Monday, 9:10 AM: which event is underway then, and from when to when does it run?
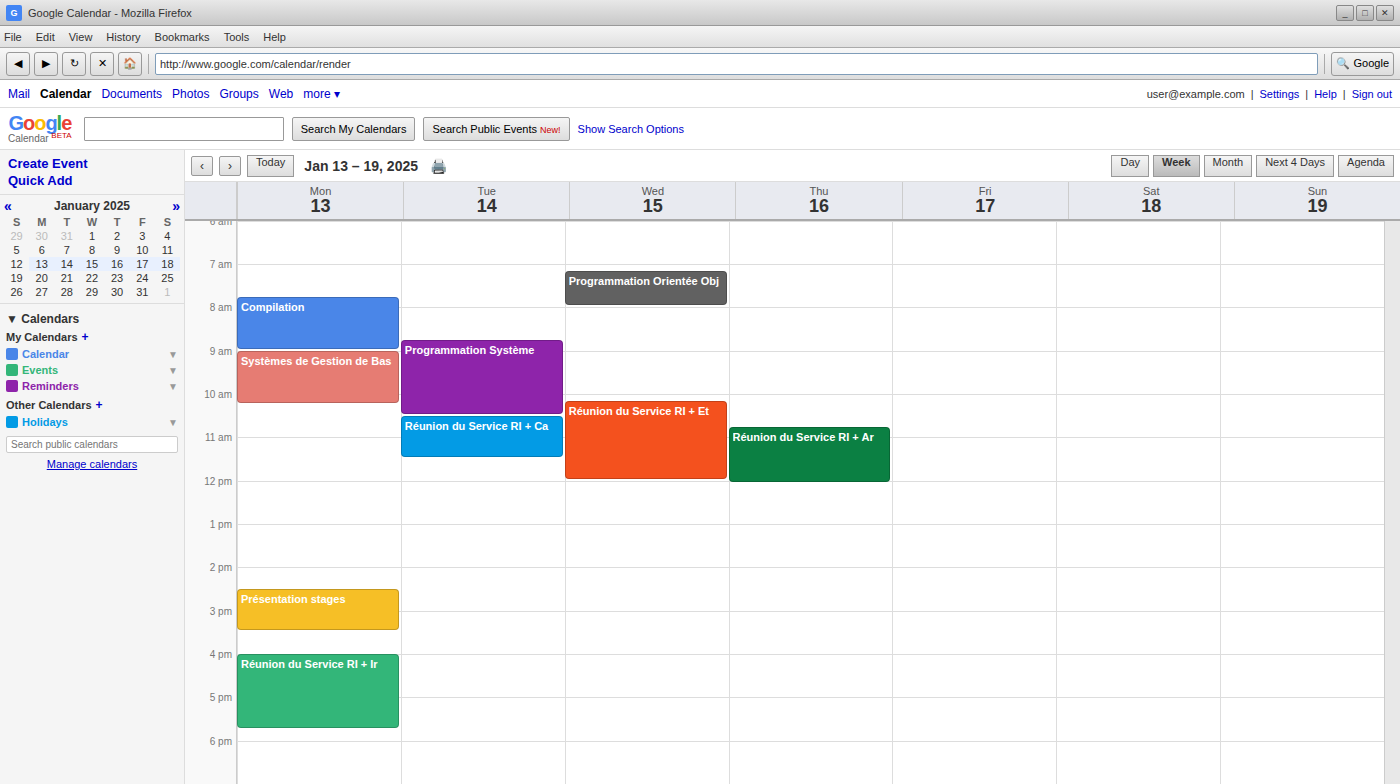
"Systèmes de Gestion de Bas", 9:00 AM to 10:15 AM